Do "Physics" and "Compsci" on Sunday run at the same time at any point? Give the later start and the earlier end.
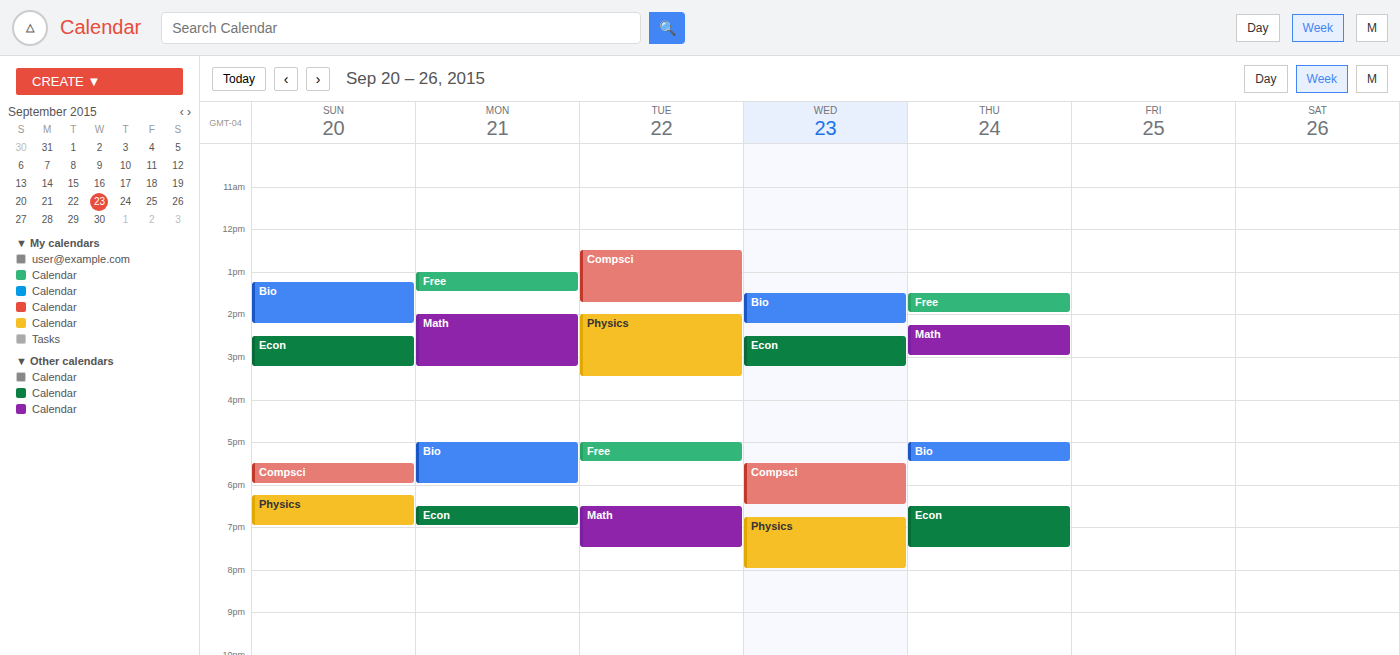
"Compsci" ends at 6:00 PM and "Physics" starts at 6:15 PM -- no overlap.